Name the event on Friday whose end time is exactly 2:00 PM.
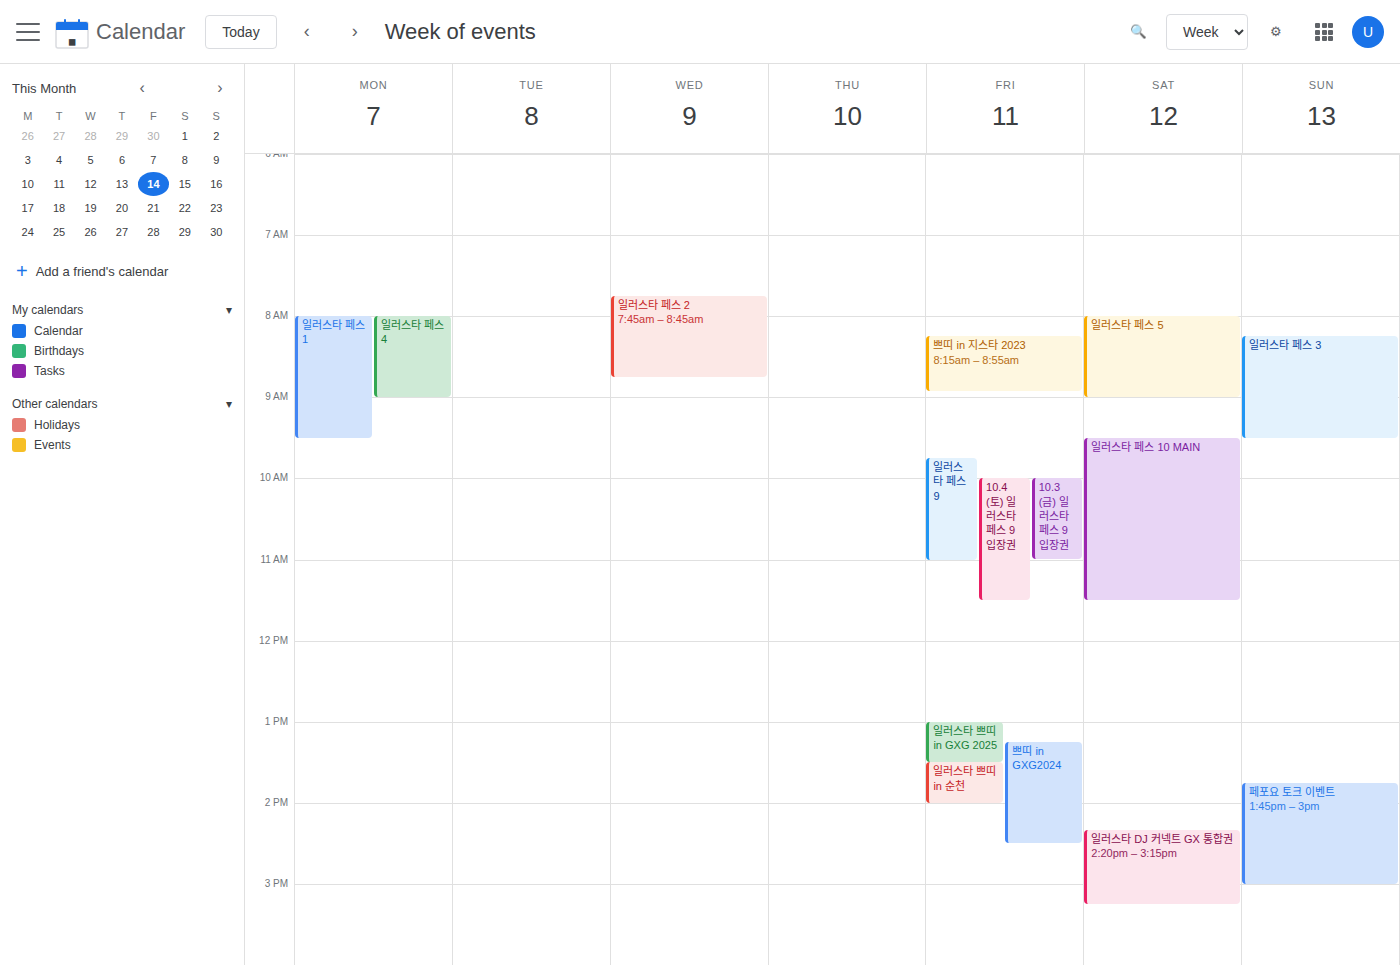
"일러스타 쁘띠 in 순천"